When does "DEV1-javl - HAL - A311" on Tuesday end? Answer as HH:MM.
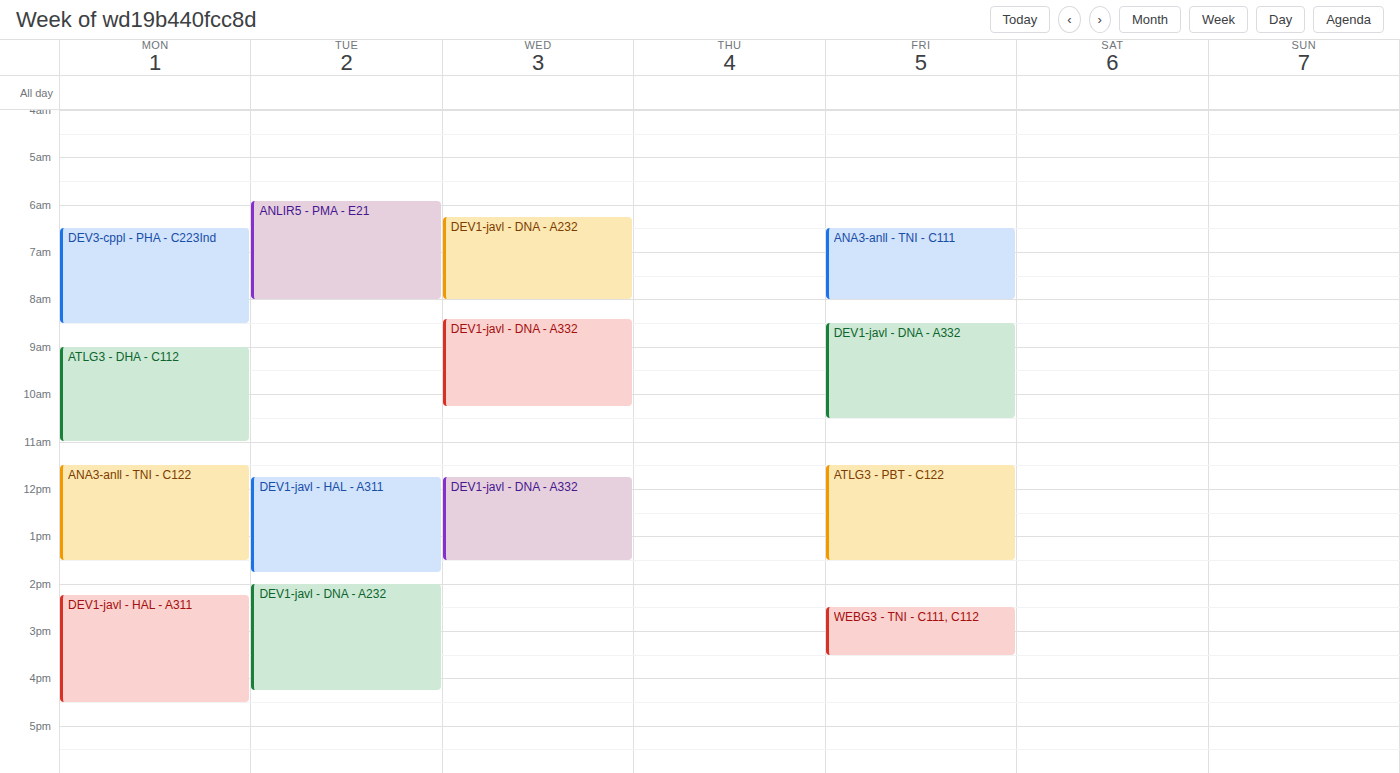
13:45